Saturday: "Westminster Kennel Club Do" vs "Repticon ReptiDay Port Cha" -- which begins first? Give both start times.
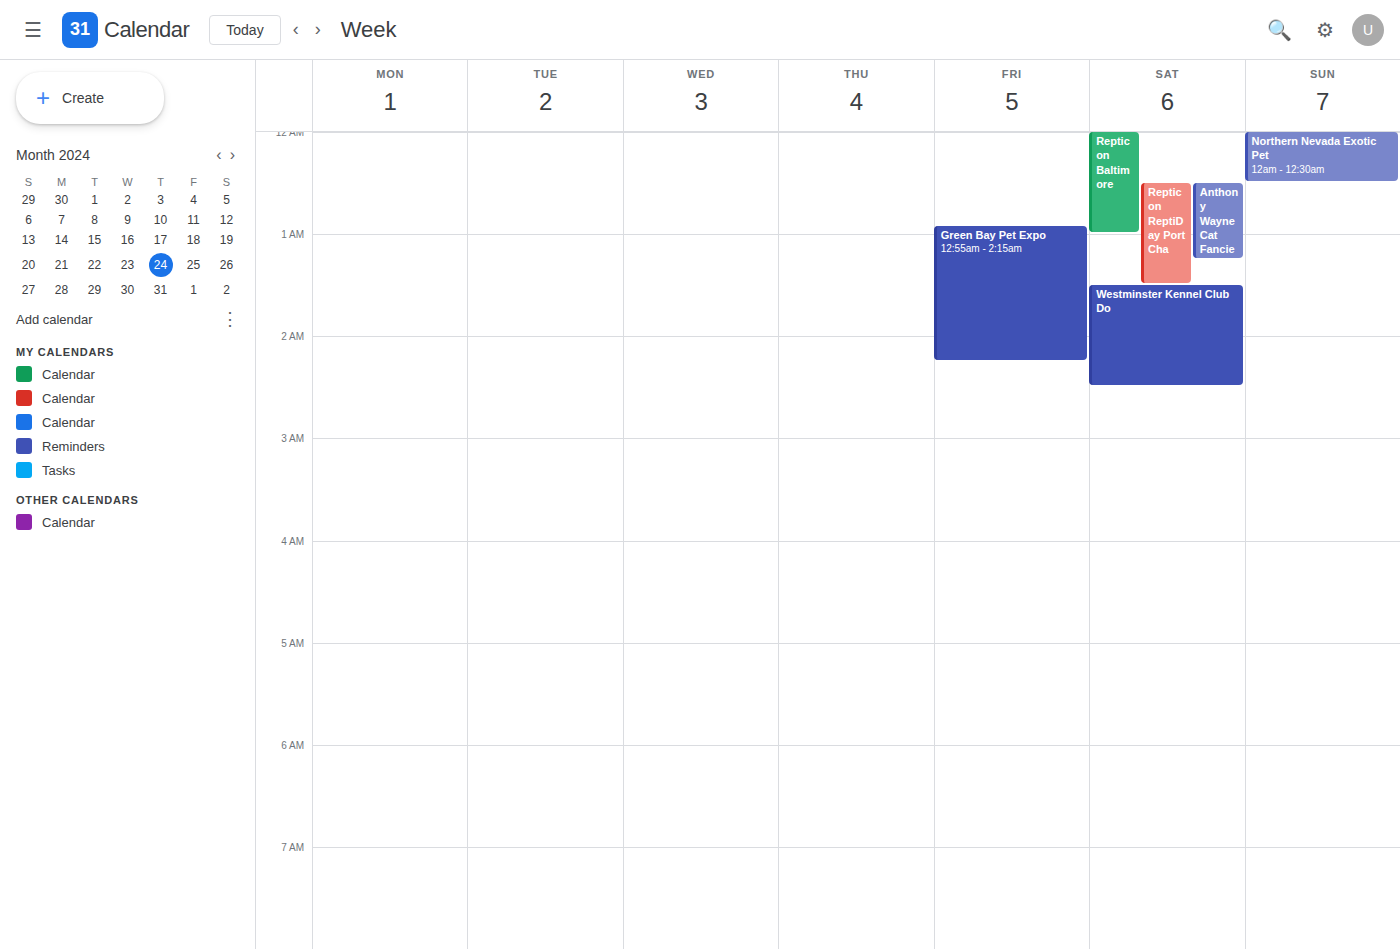
"Repticon ReptiDay Port Cha" 00:30; "Westminster Kennel Club Do" 01:30.